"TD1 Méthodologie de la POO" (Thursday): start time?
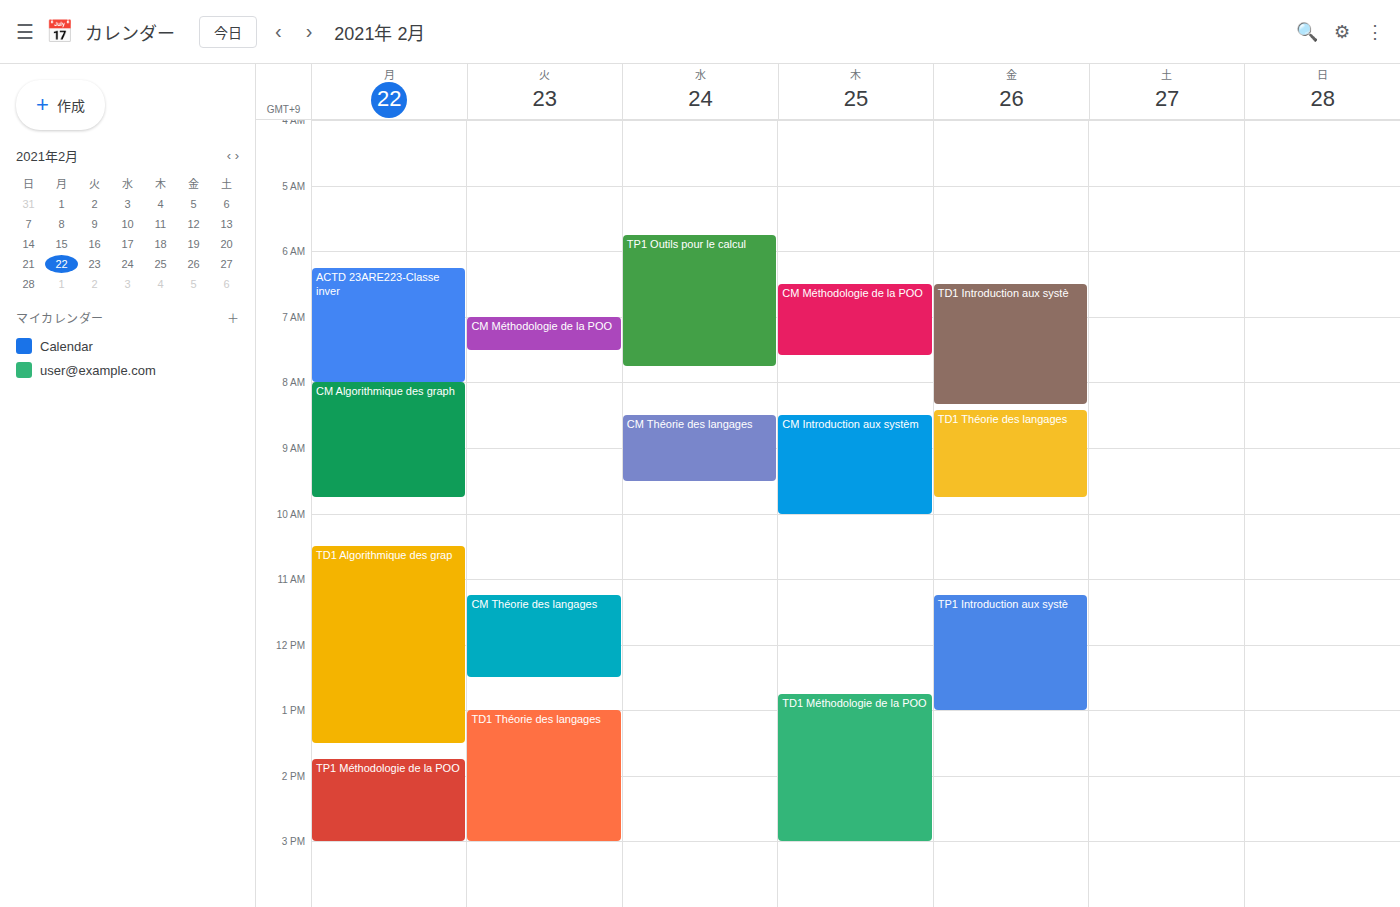
12:45 PM